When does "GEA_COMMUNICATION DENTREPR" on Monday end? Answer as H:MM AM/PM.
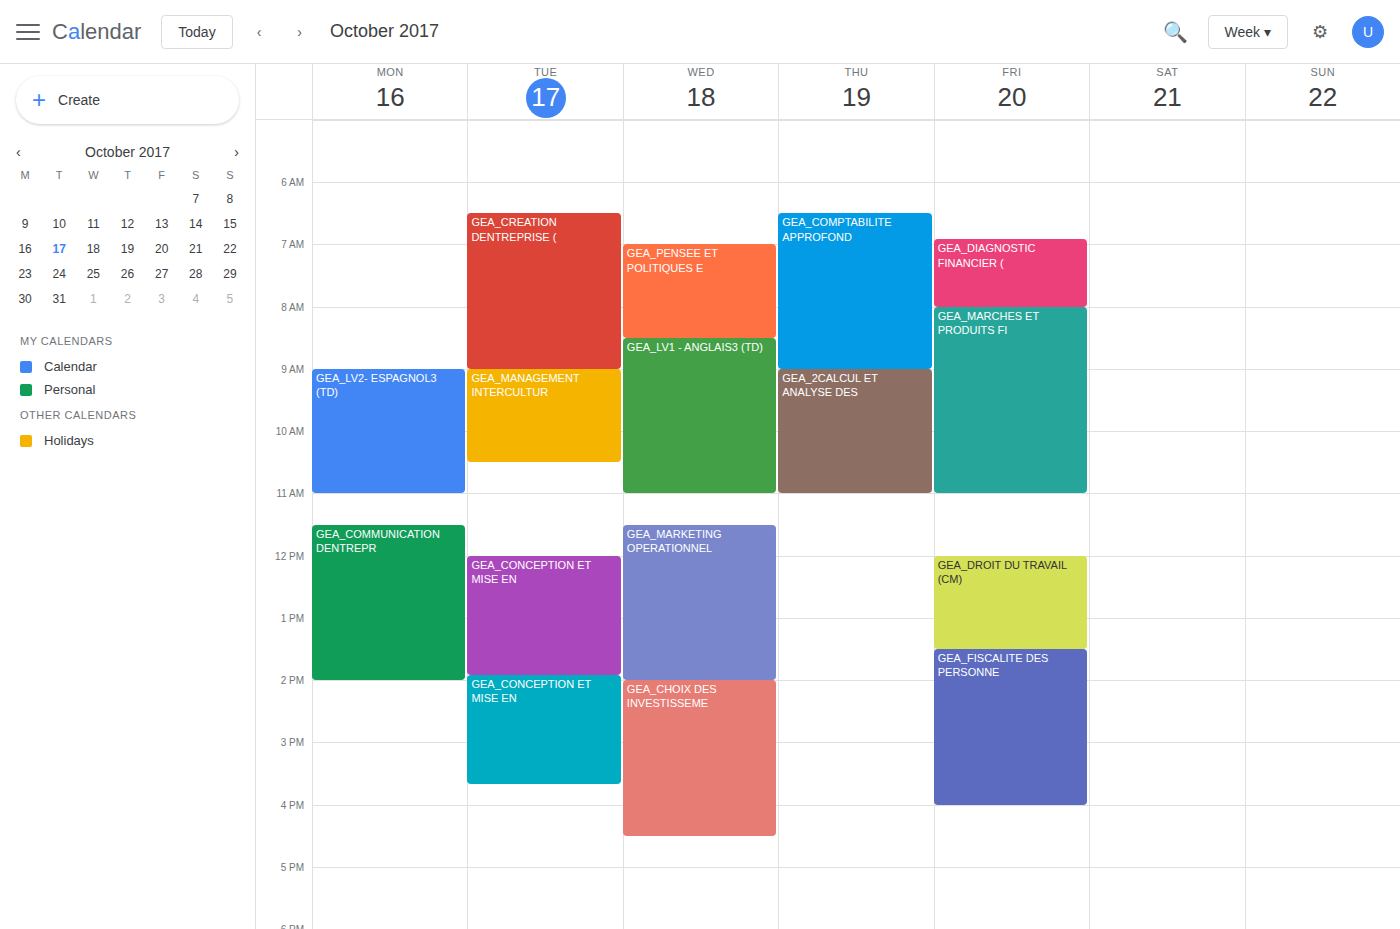
2:00 PM